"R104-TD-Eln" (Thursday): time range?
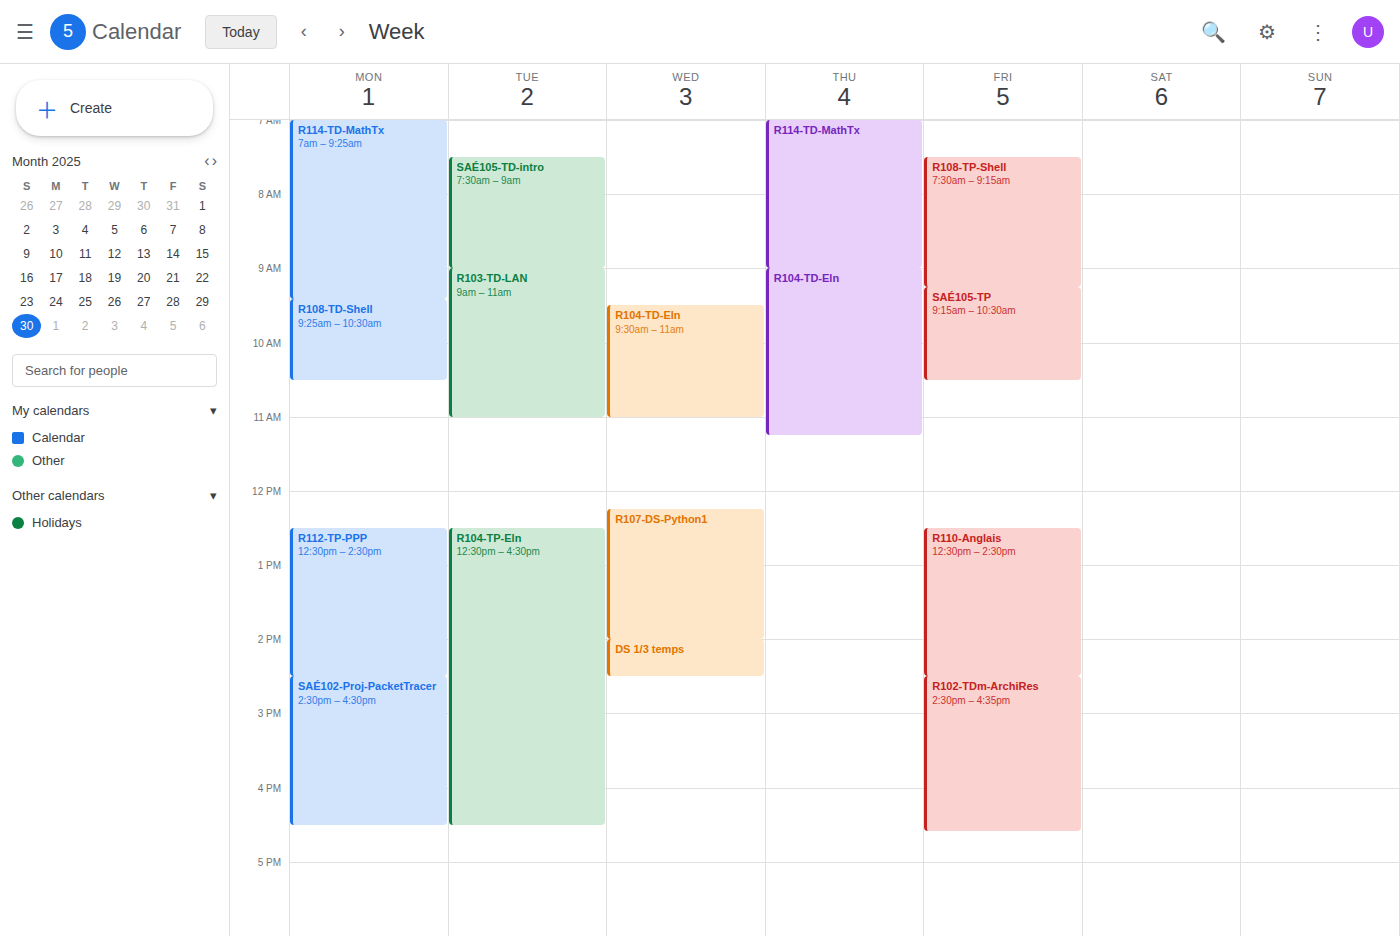
9:00 AM to 11:15 AM